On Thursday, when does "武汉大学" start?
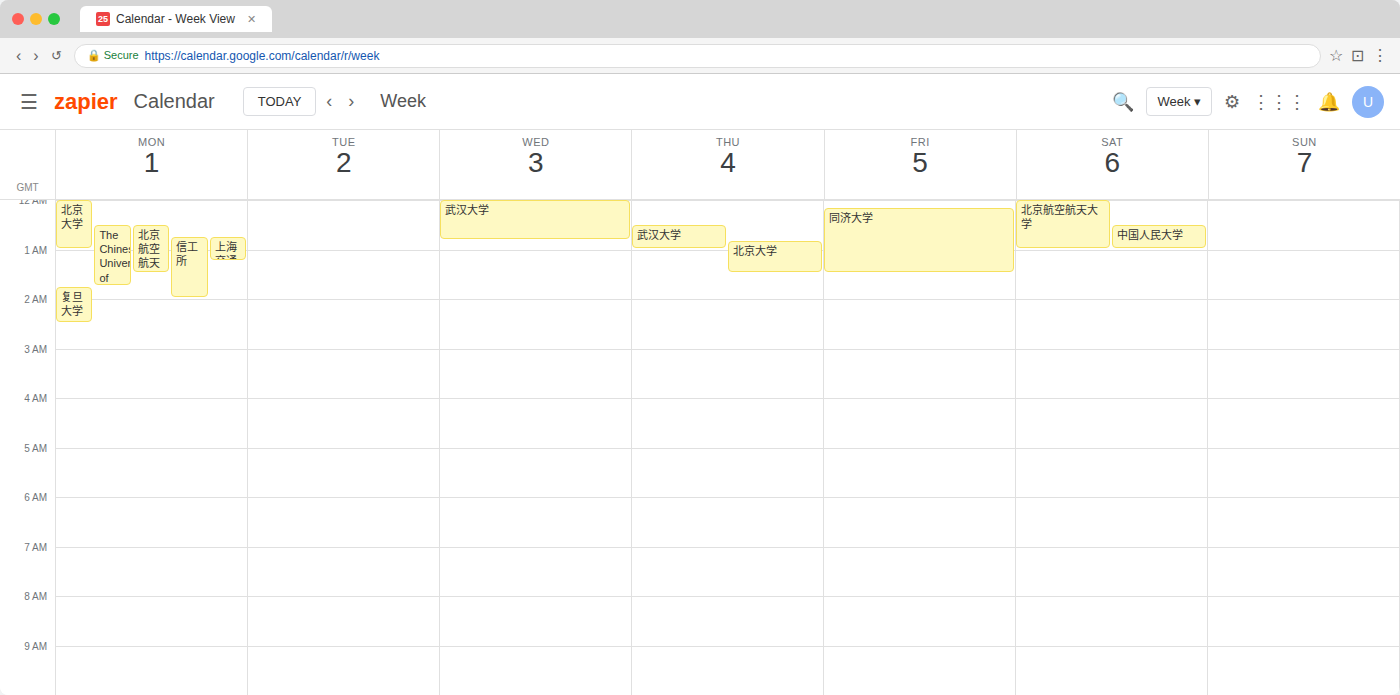
12:30 AM